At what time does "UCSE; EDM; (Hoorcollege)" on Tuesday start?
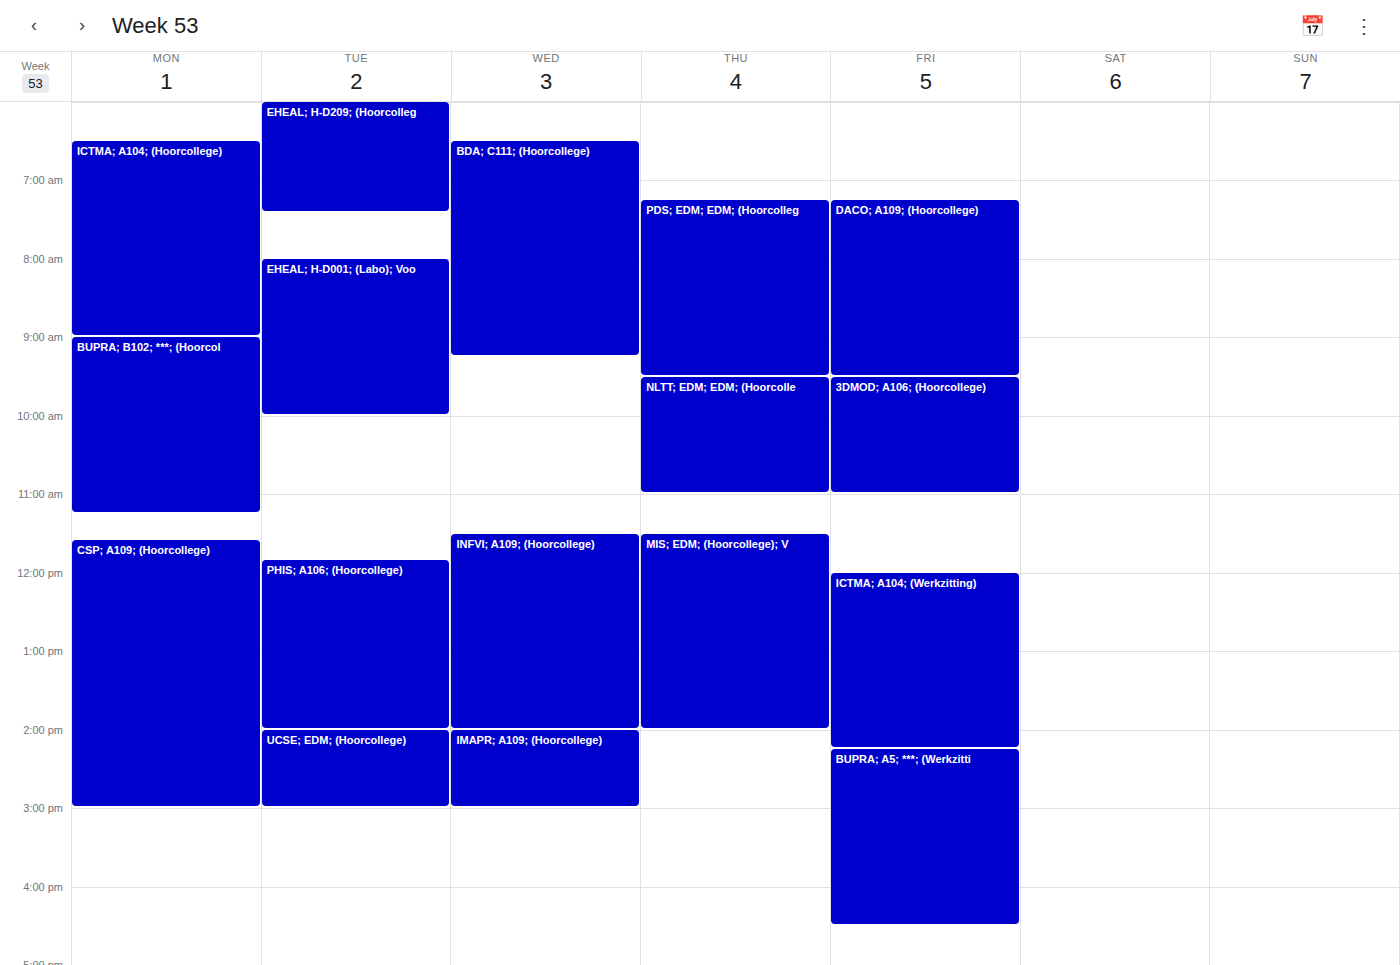
14:00